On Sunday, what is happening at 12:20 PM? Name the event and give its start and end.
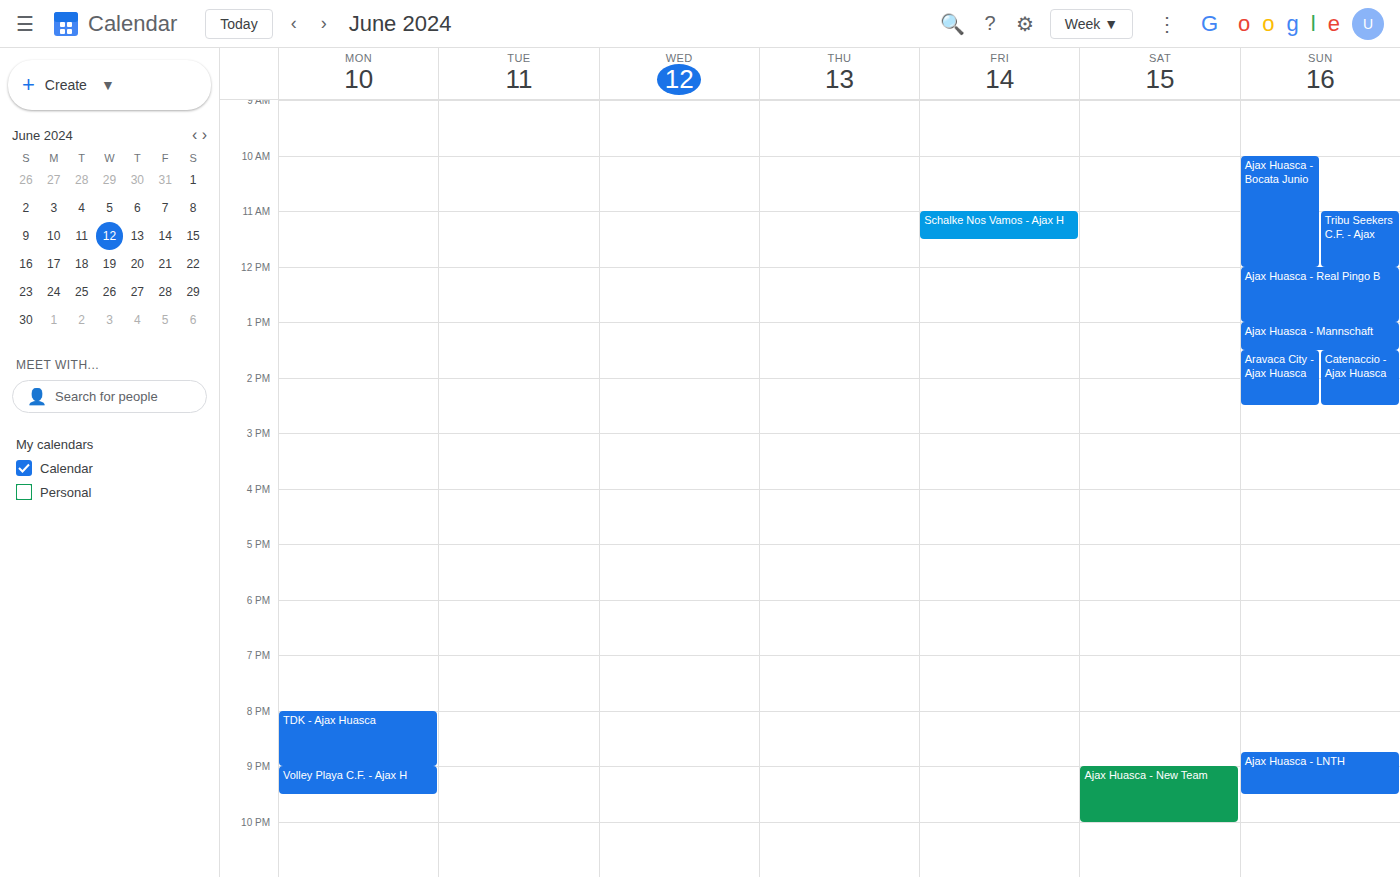
"Ajax Huasca - Real Pingo B", 12:00 PM to 1:00 PM